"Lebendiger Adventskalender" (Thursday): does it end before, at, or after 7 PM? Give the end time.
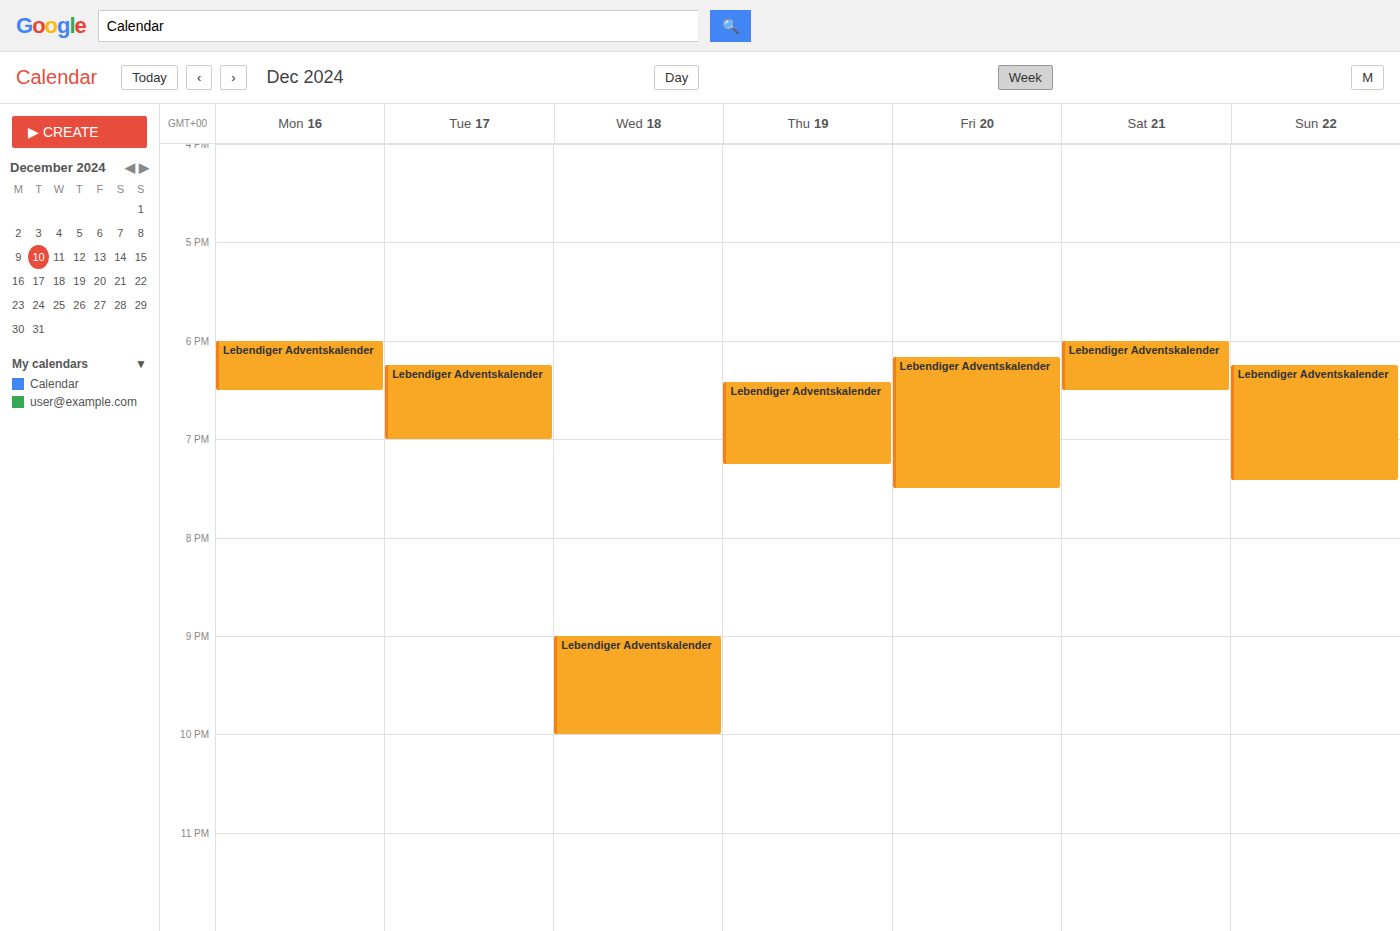
7:15 PM -- after 7 PM, 15 minutes below the 7 PM line.